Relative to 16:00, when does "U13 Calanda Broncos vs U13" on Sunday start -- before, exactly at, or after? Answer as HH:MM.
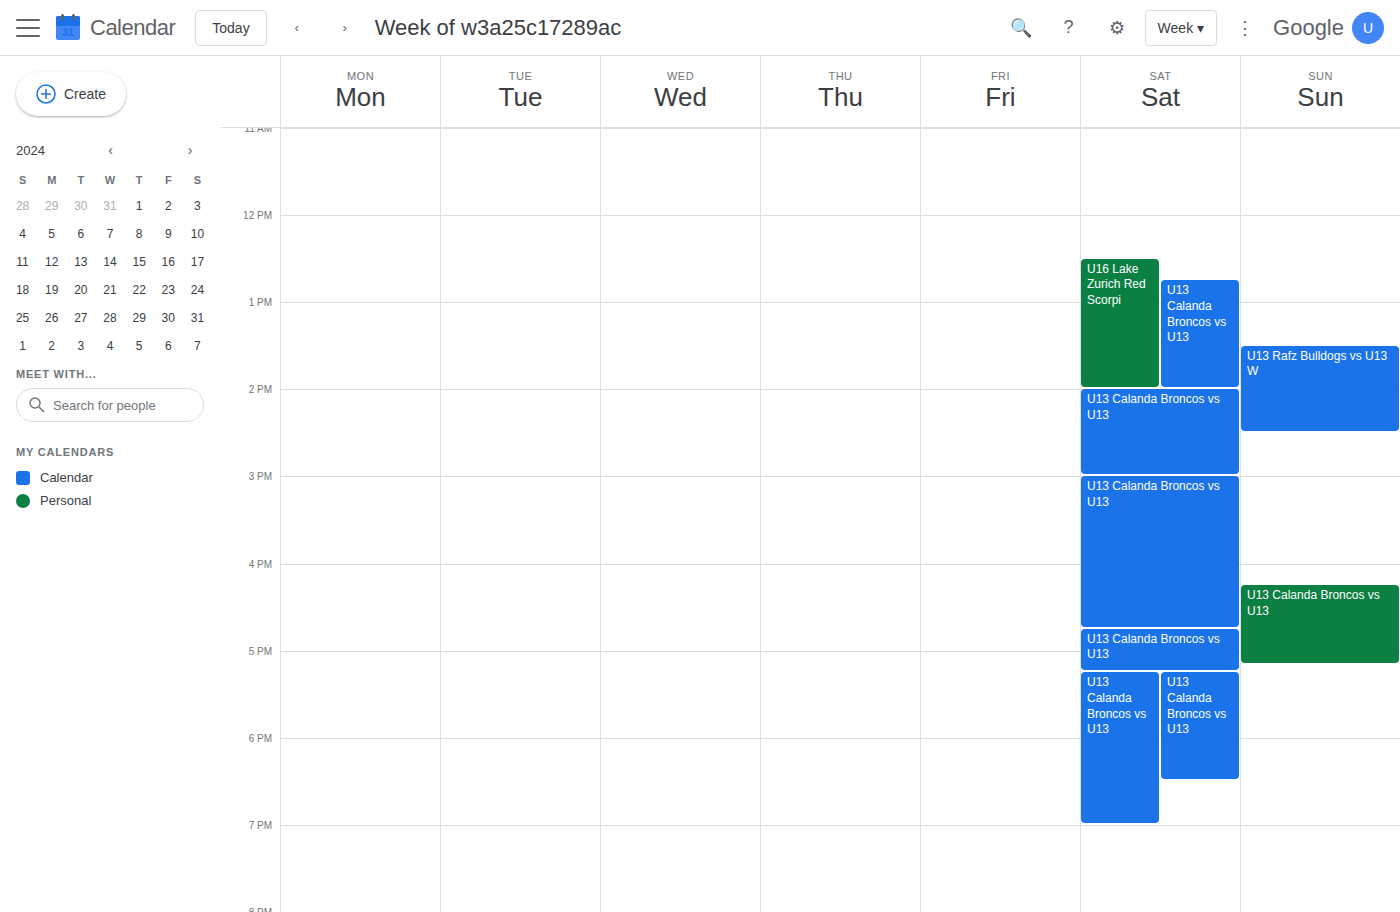
16:15 -- after 16:00, 15 minutes below the 16:00 line.